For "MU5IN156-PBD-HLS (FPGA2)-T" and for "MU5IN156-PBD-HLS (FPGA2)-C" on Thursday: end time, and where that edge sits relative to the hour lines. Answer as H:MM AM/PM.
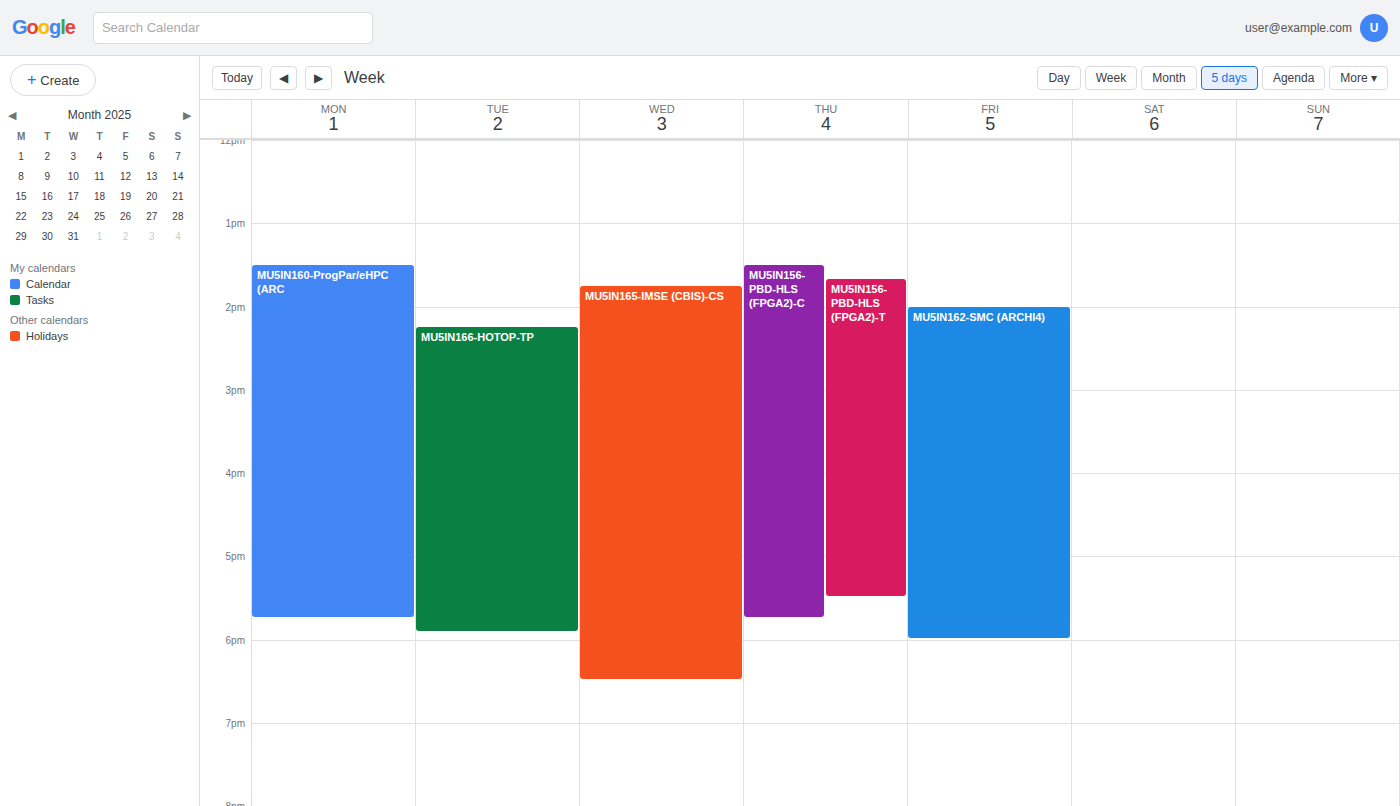
"MU5IN156-PBD-HLS (FPGA2)-T": 5:30 PM, halfway between the 5 PM and 6 PM lines. "MU5IN156-PBD-HLS (FPGA2)-C": 5:45 PM, neither: three quarters of the way from the 5 PM line to the 6 PM line.